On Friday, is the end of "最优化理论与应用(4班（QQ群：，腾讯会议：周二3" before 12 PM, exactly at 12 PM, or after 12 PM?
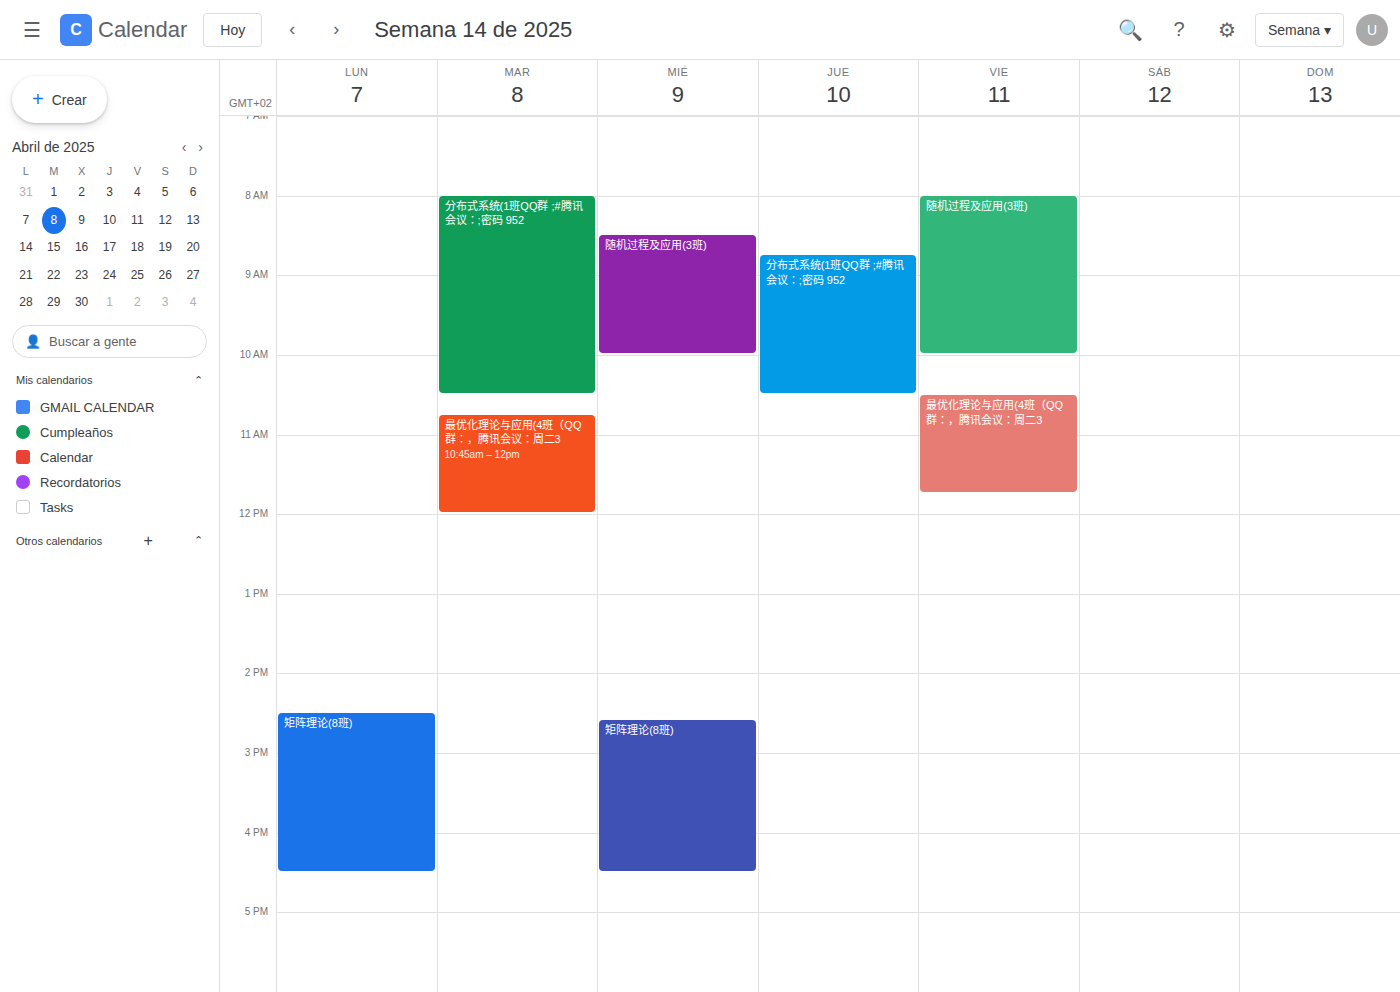
11:45 AM -- before 12 PM, 15 minutes above the 12 PM line.